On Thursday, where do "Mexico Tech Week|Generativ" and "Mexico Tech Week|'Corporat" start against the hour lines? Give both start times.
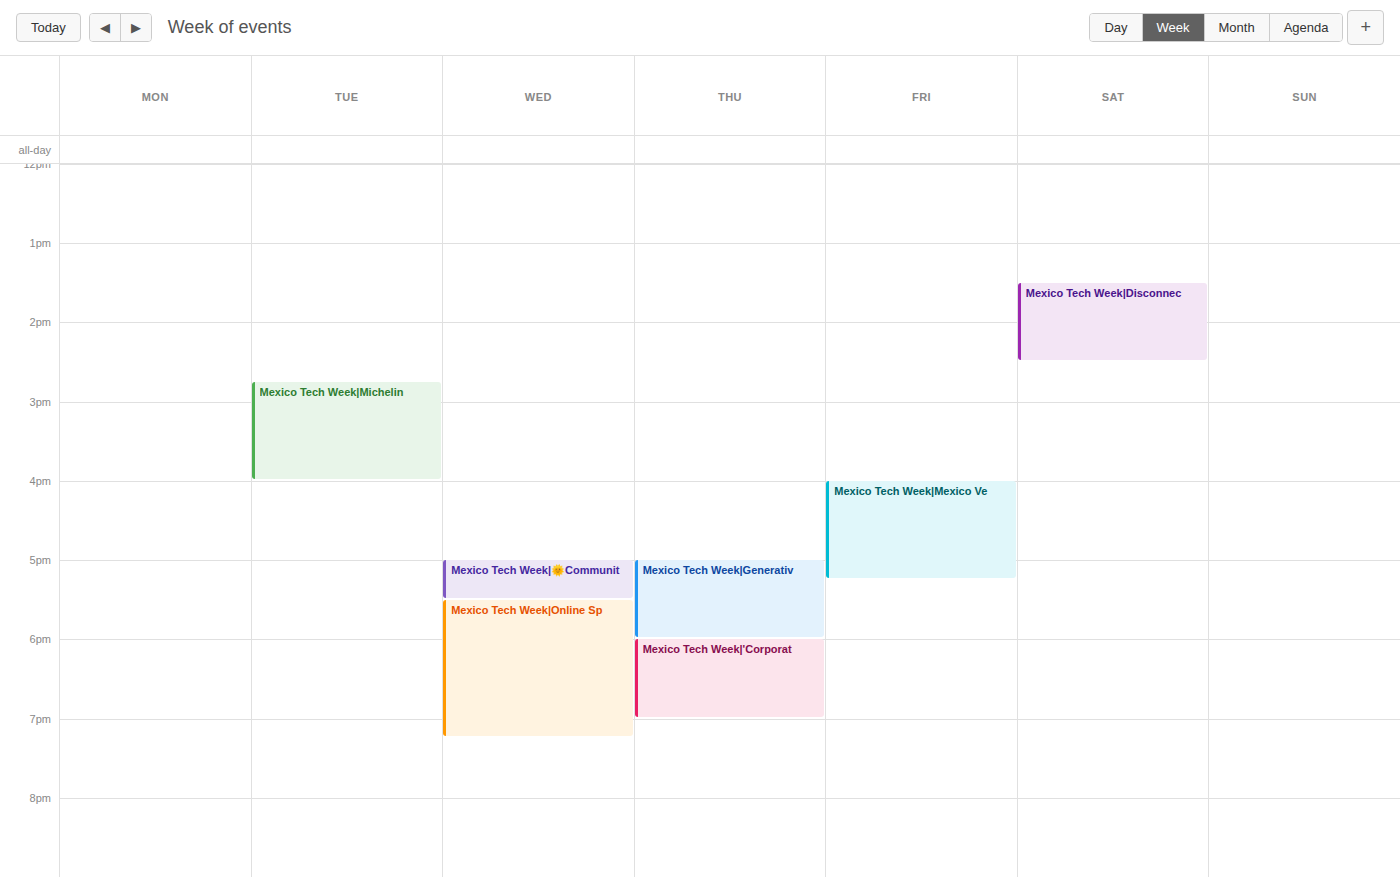
"Mexico Tech Week|Generativ": 5:00 PM, exactly on the 5 PM line. "Mexico Tech Week|'Corporat": 6:00 PM, exactly on the 6 PM line.